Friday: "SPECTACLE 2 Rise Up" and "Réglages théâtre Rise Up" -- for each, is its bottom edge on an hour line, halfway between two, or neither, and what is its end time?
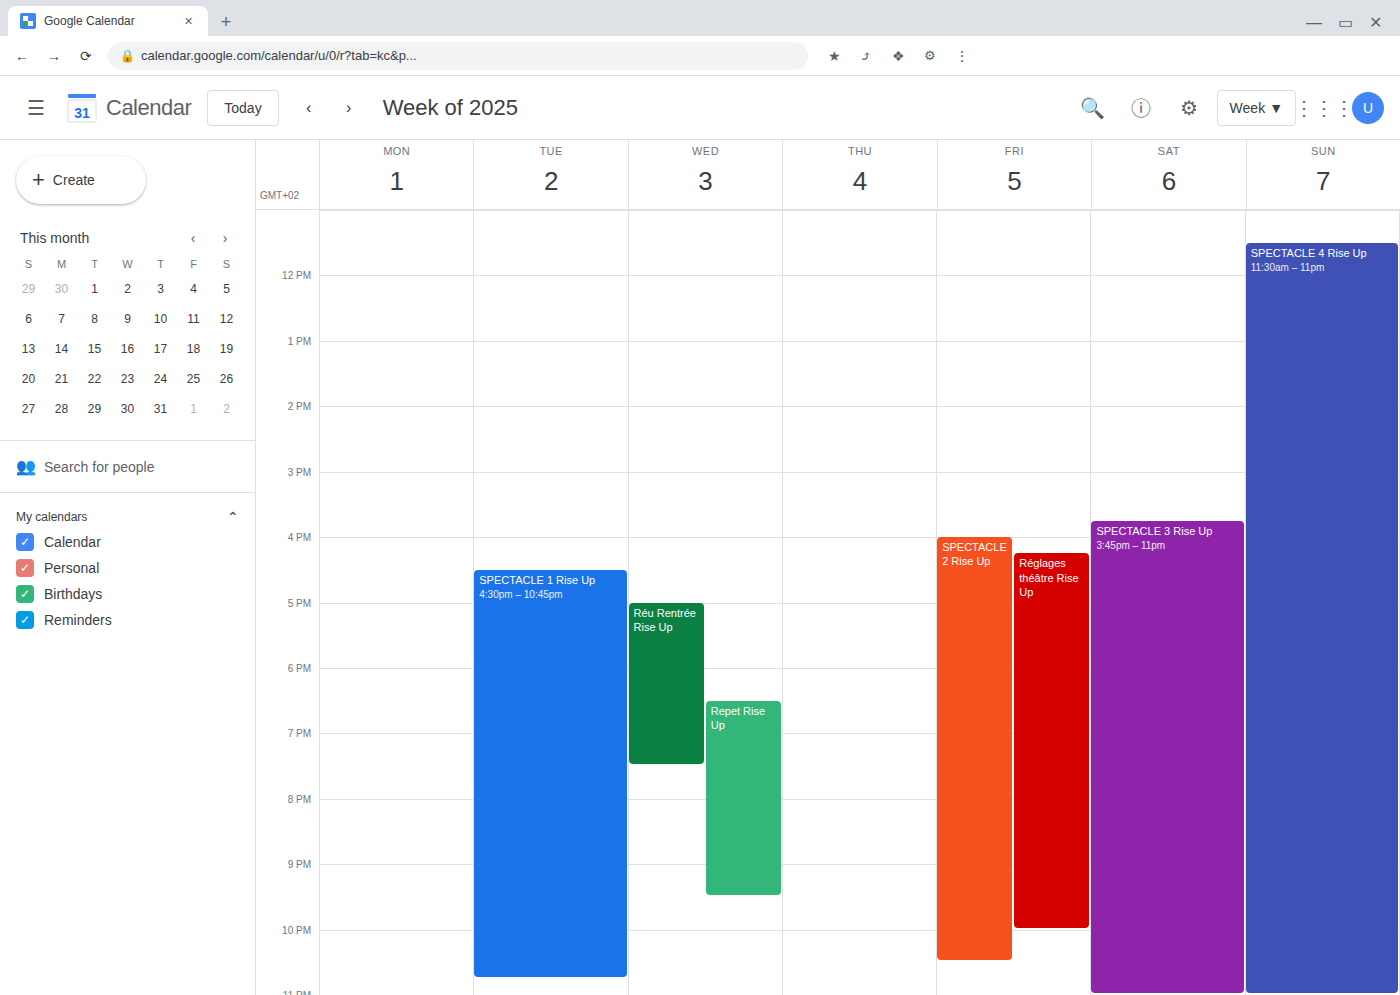
"SPECTACLE 2 Rise Up": 10:30 PM, halfway between the 10 PM and 11 PM lines. "Réglages théâtre Rise Up": 10:00 PM, exactly on the 10 PM line.